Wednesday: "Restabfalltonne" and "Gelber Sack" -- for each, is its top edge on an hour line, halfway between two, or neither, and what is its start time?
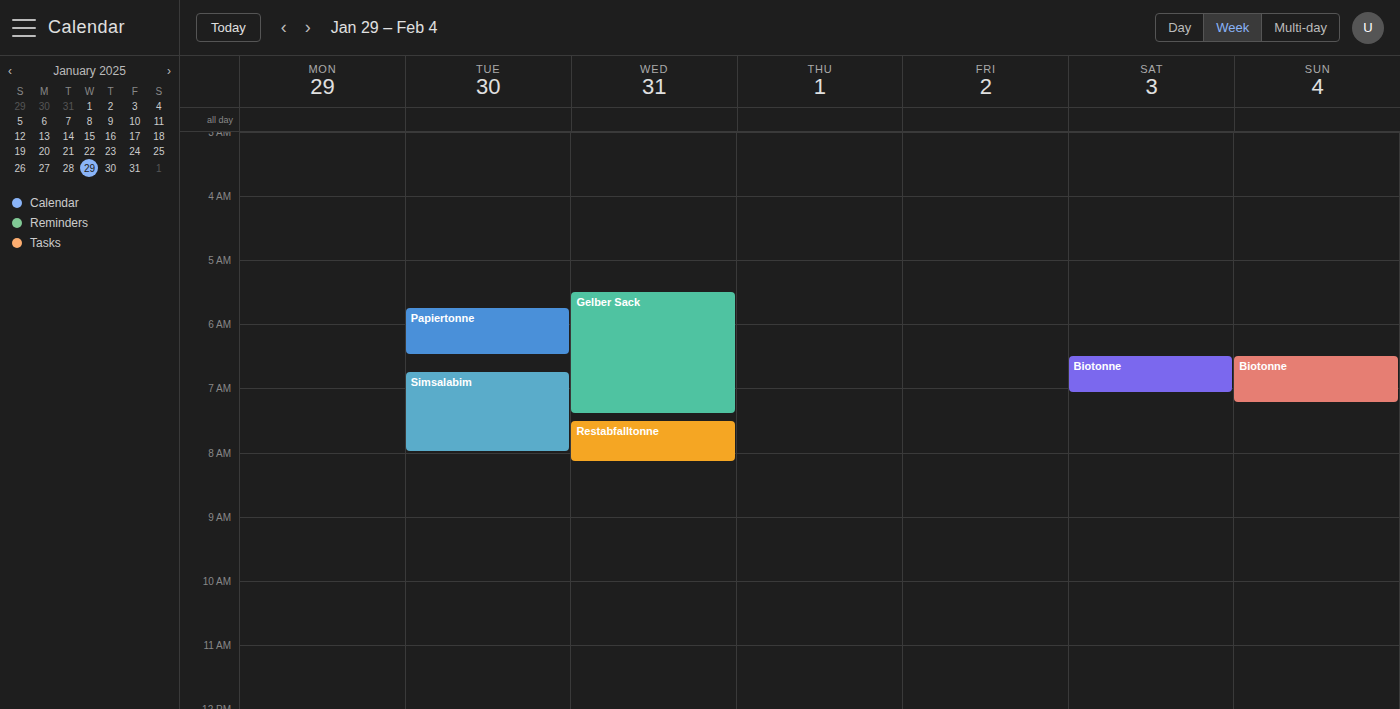
"Restabfalltonne": 7:30 AM, halfway between the 7 AM and 8 AM lines. "Gelber Sack": 5:30 AM, halfway between the 5 AM and 6 AM lines.